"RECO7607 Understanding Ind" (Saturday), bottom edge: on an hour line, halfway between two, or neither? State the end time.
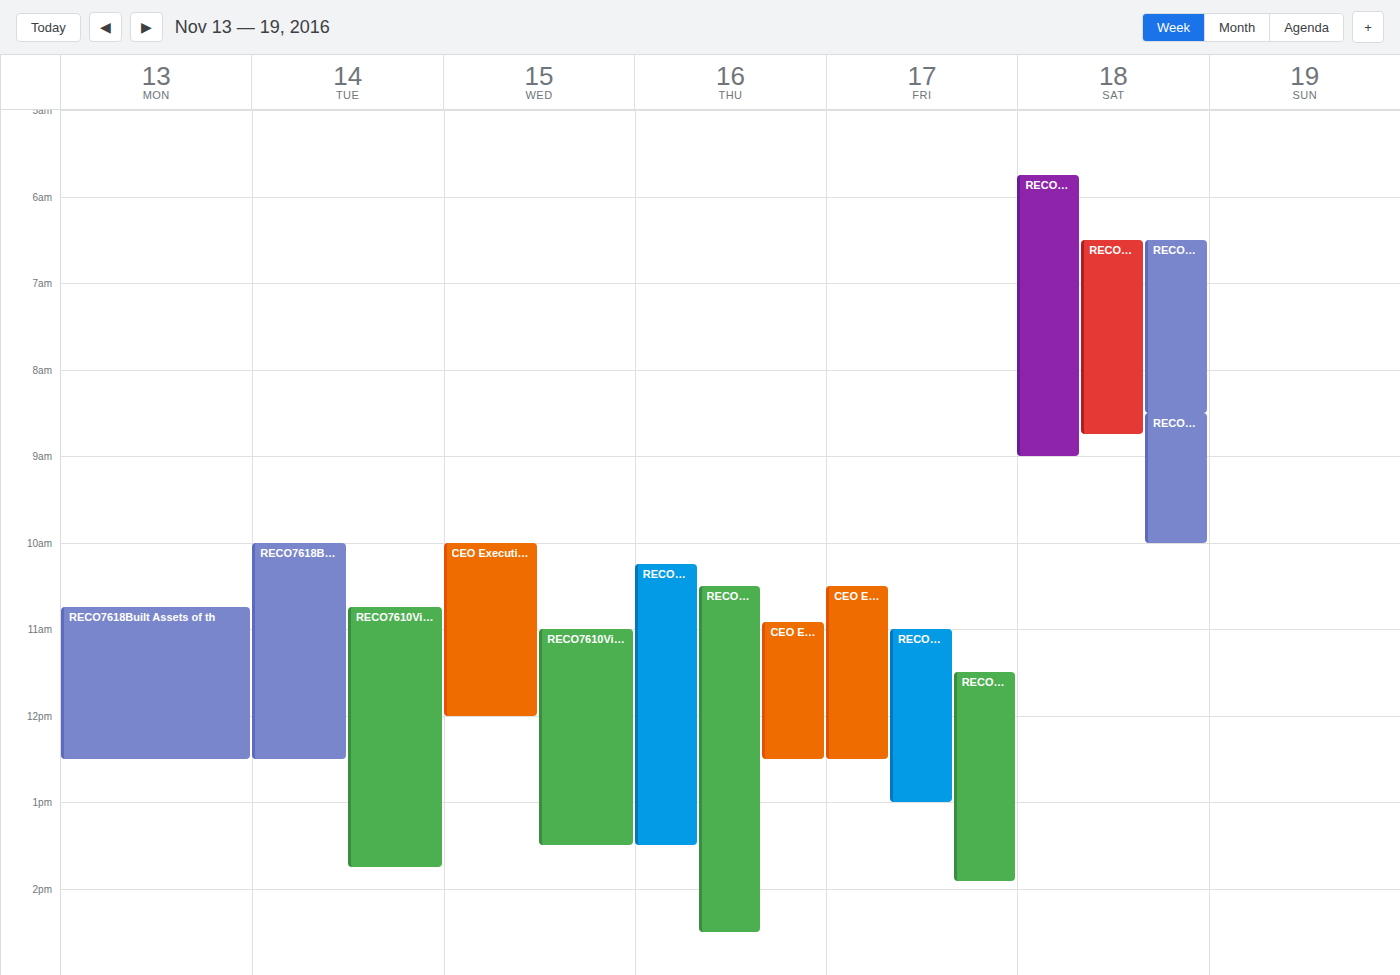
8:45 AM -- neither: three quarters of the way from the 8 AM line to the 9 AM line.